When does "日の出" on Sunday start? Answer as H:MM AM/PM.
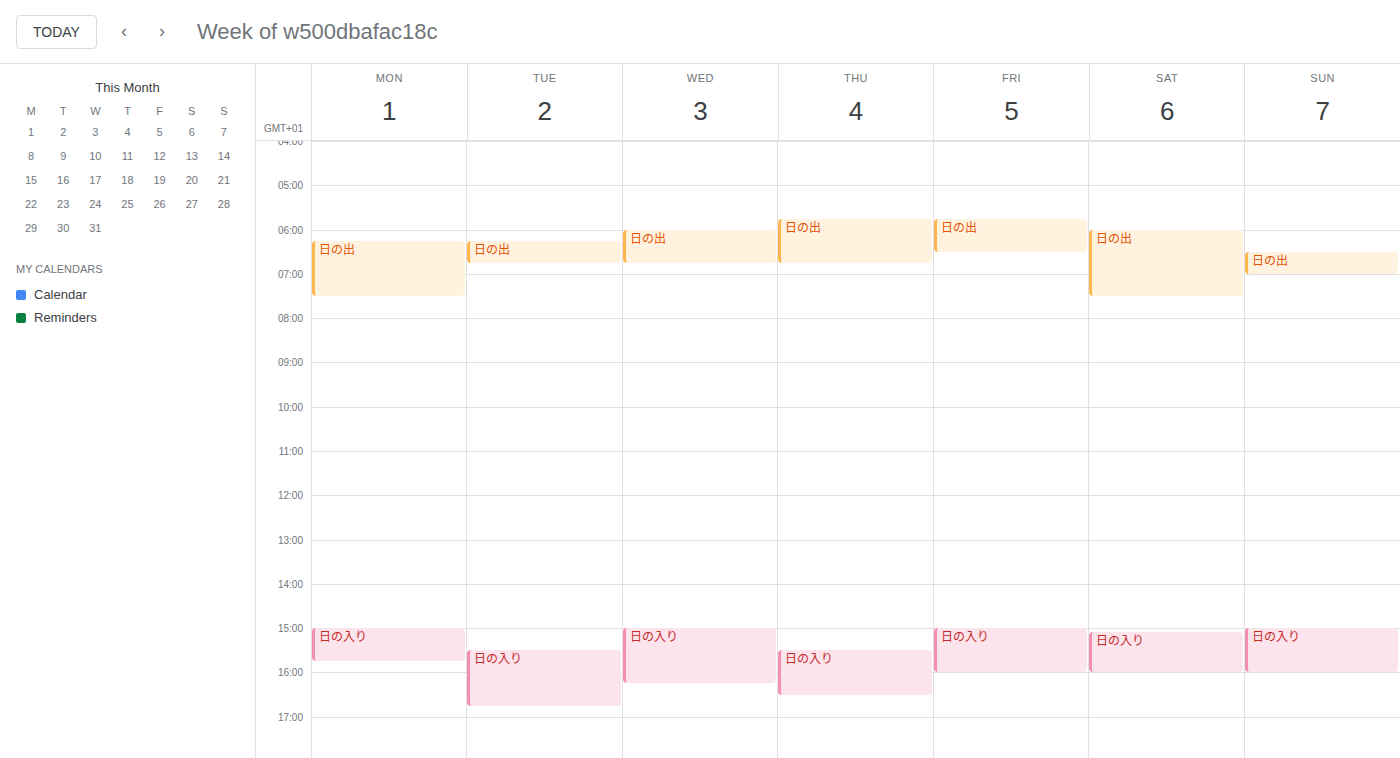
6:30 AM